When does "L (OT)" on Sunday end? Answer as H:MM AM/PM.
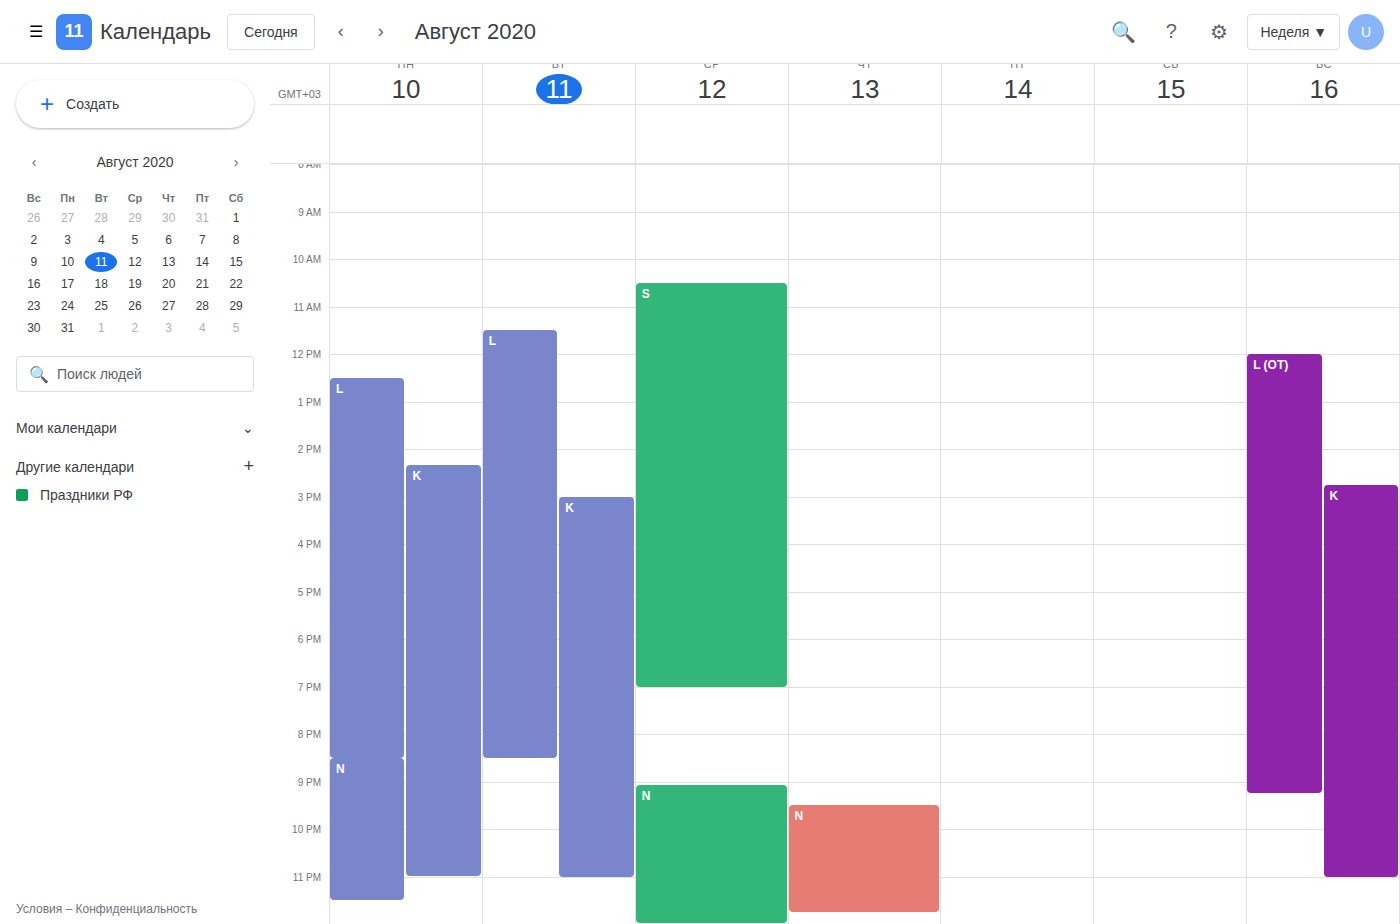
9:15 PM